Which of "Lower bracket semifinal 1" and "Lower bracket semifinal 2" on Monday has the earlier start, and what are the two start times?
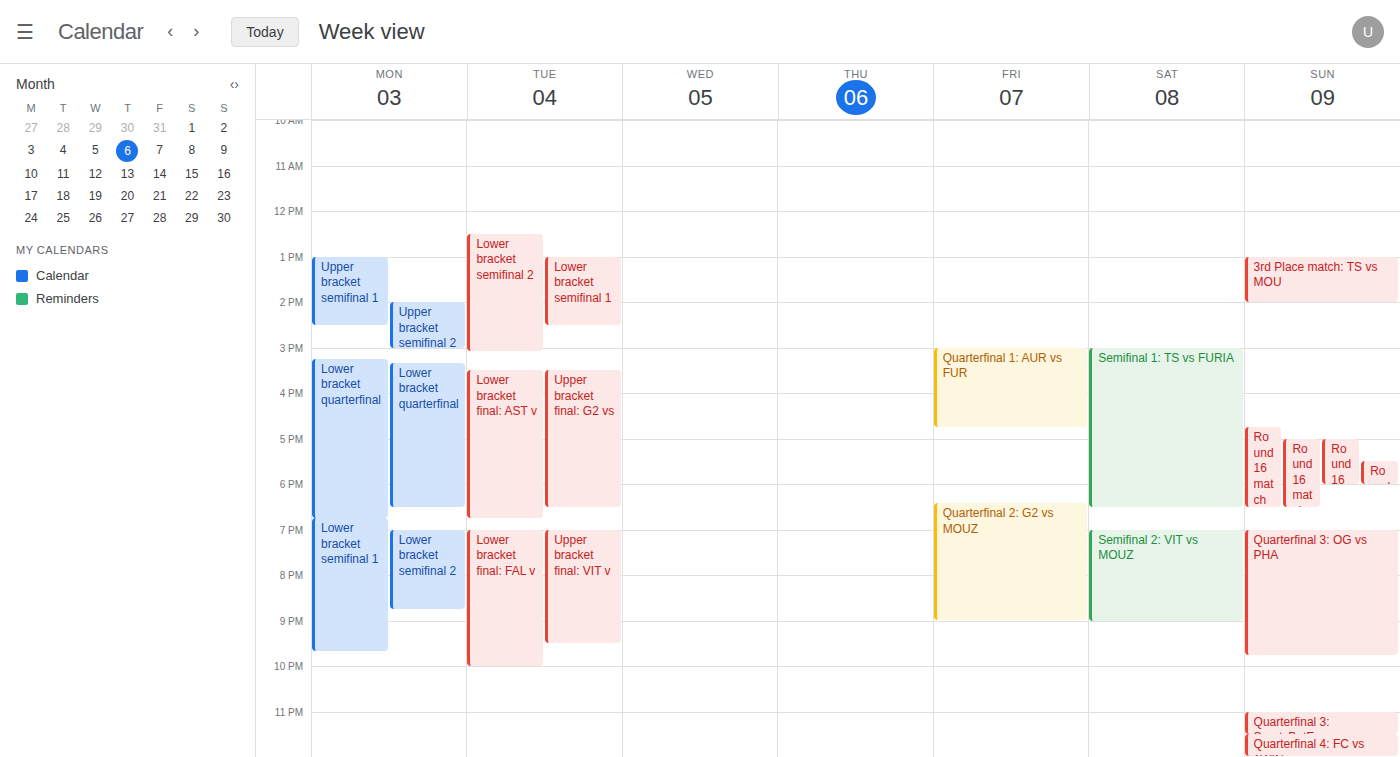
"Lower bracket semifinal 1" 6:45 PM; "Lower bracket semifinal 2" 7:00 PM.